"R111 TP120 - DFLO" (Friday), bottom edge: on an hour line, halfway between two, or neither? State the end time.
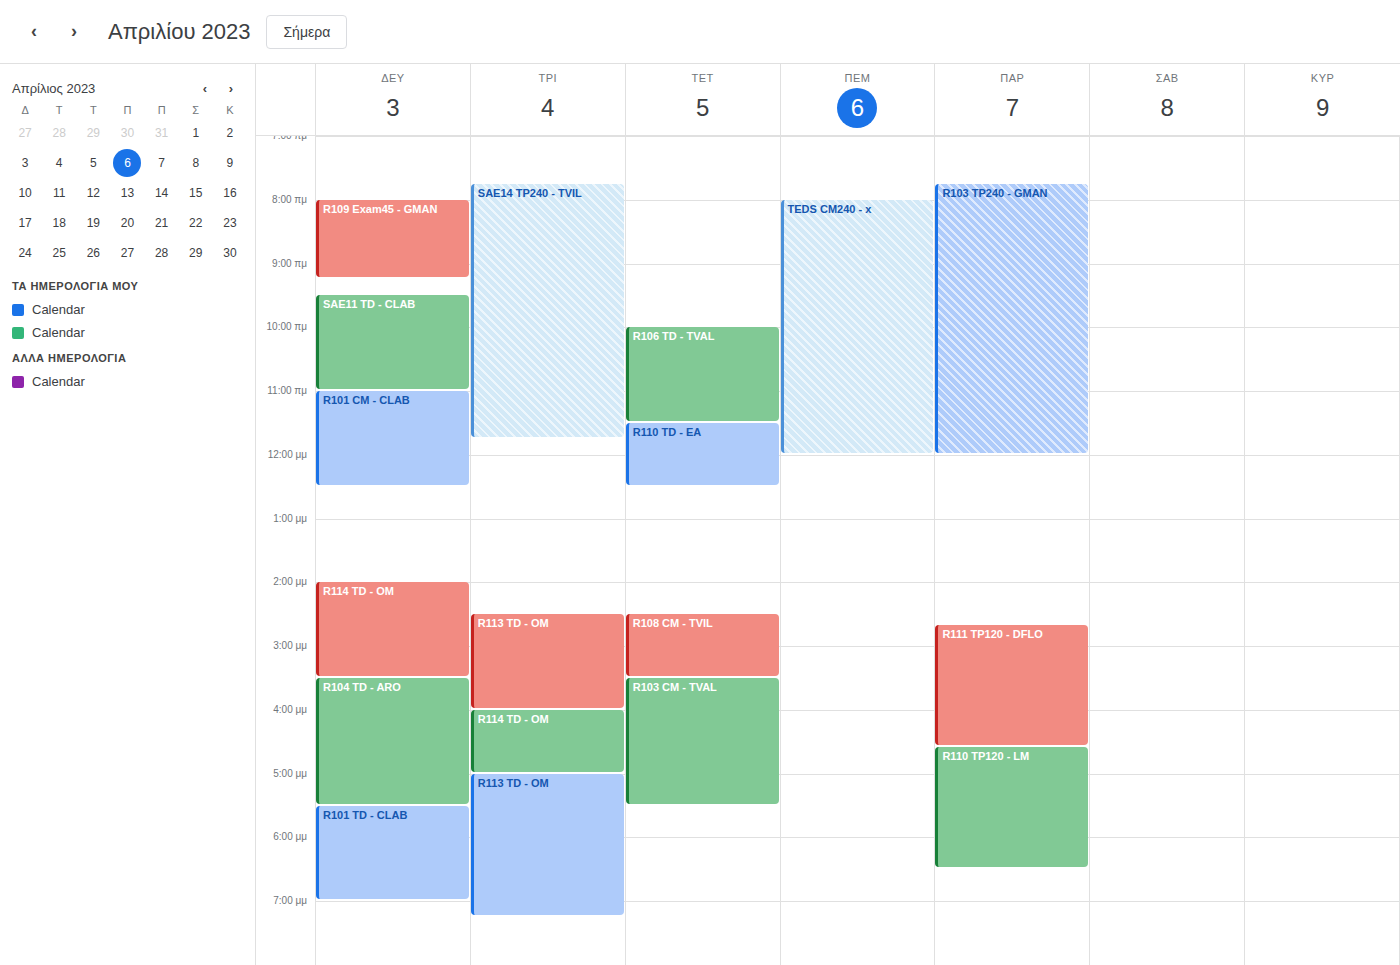
4:35 PM -- neither: 35 minutes below the 4 PM line and 25 minutes above the 5 PM line.